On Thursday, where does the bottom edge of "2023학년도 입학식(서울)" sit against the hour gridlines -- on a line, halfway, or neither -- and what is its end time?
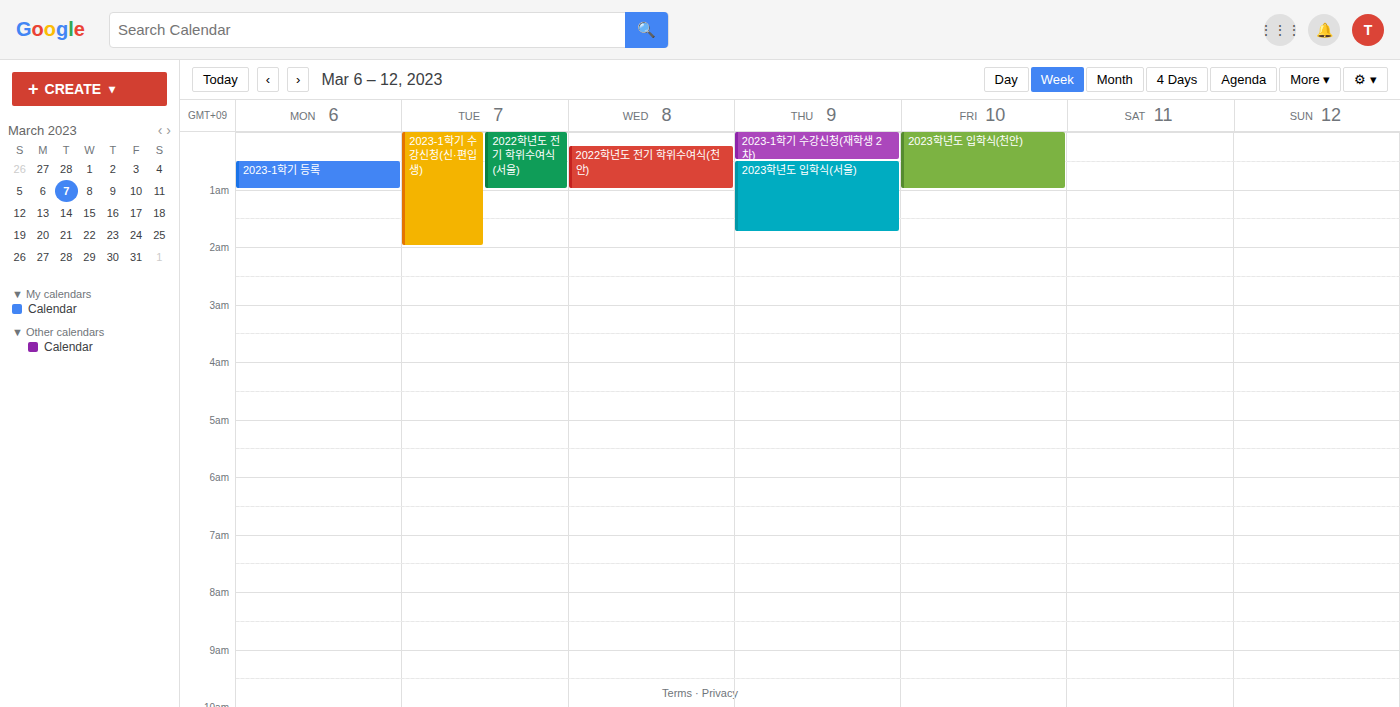
01:45 -- neither: three quarters of the way from the 01:00 line to the 02:00 line.